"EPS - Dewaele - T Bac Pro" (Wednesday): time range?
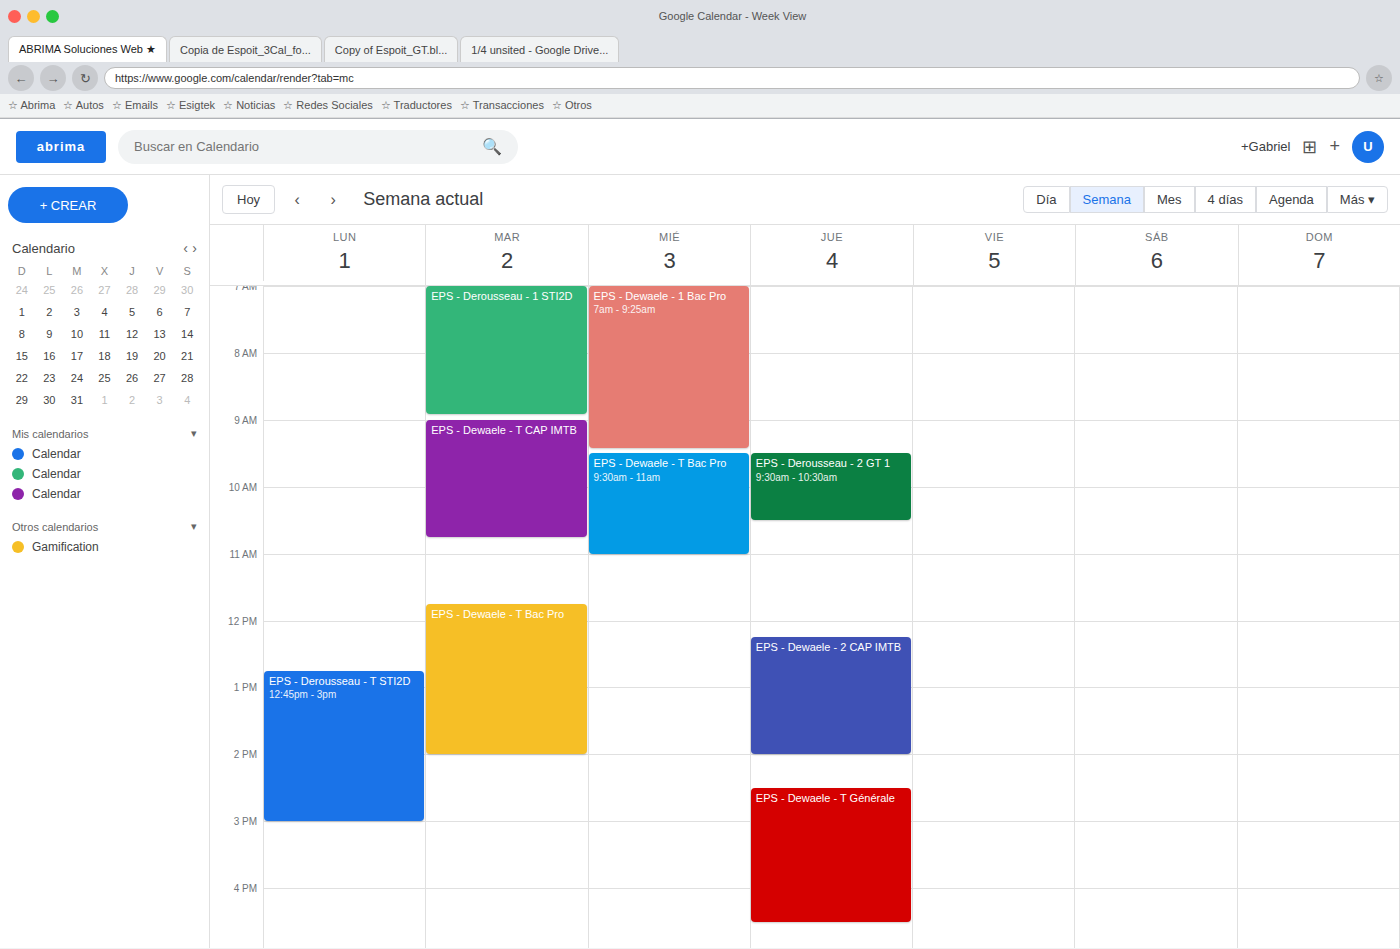
9:30 AM to 11:00 AM